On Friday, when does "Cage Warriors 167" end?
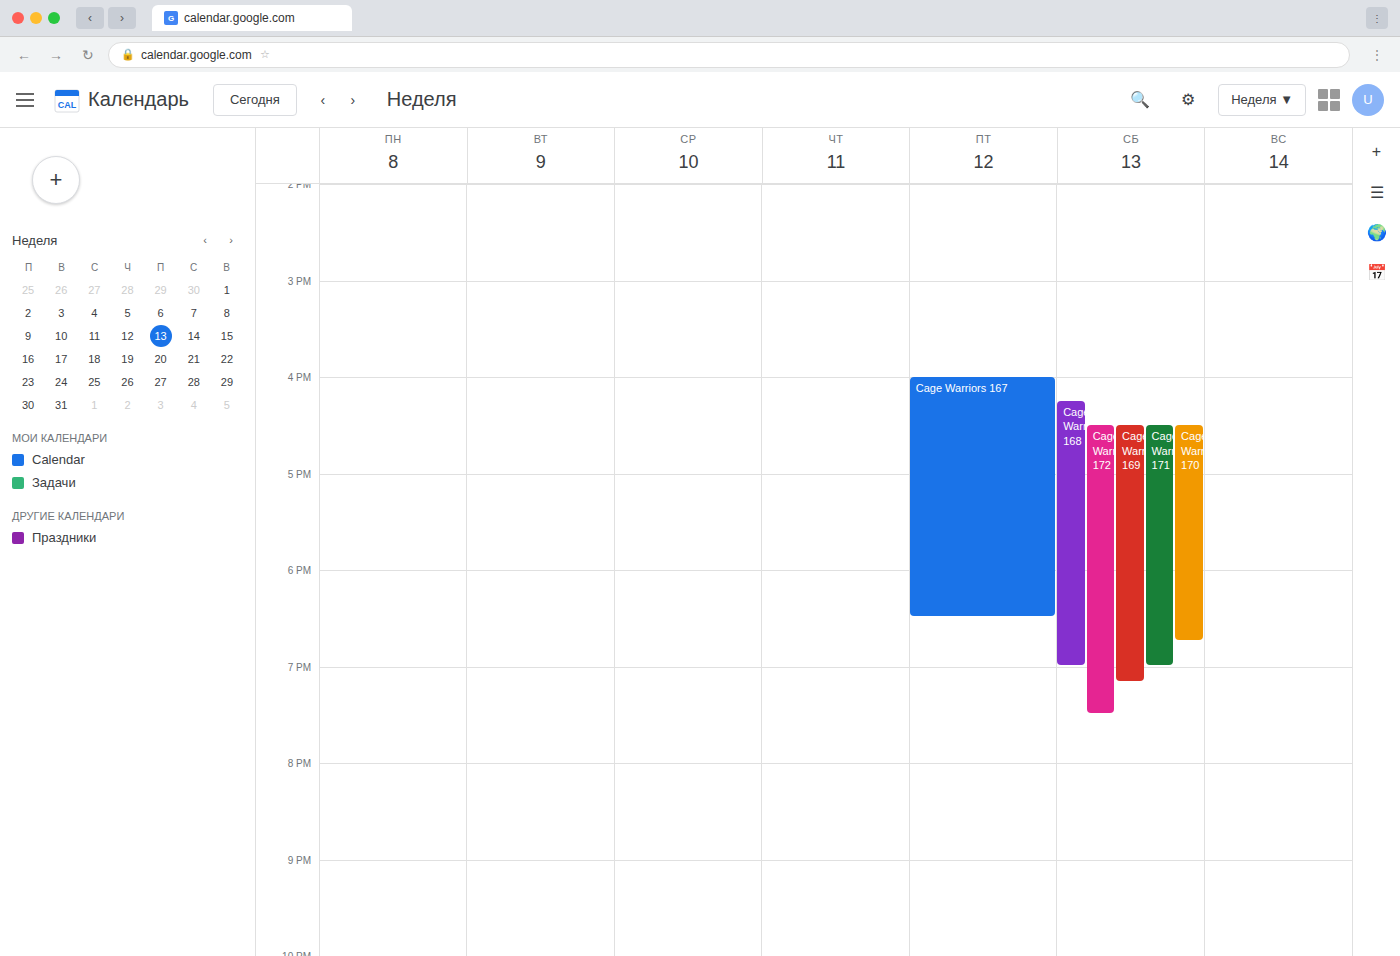
6:30 PM